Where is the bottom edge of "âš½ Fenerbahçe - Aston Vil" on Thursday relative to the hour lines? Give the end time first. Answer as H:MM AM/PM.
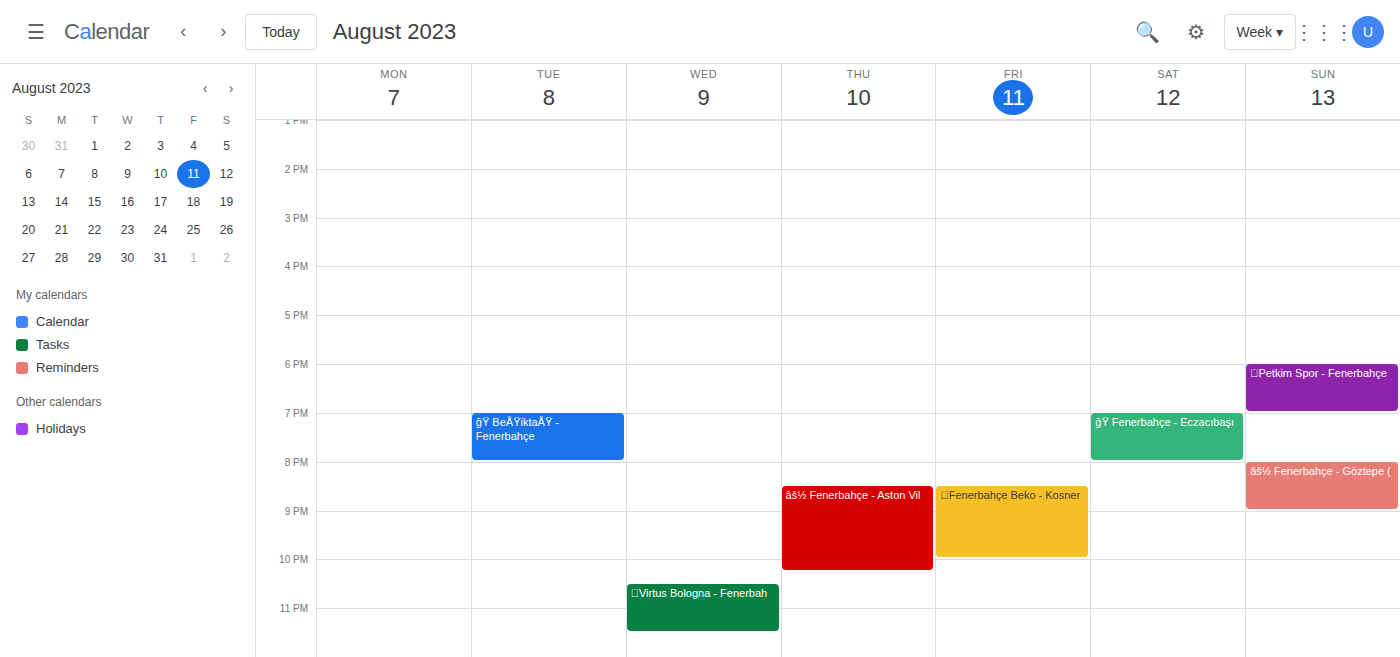
10:15 PM -- neither: a quarter of the way from the 10 PM line to the 11 PM line.